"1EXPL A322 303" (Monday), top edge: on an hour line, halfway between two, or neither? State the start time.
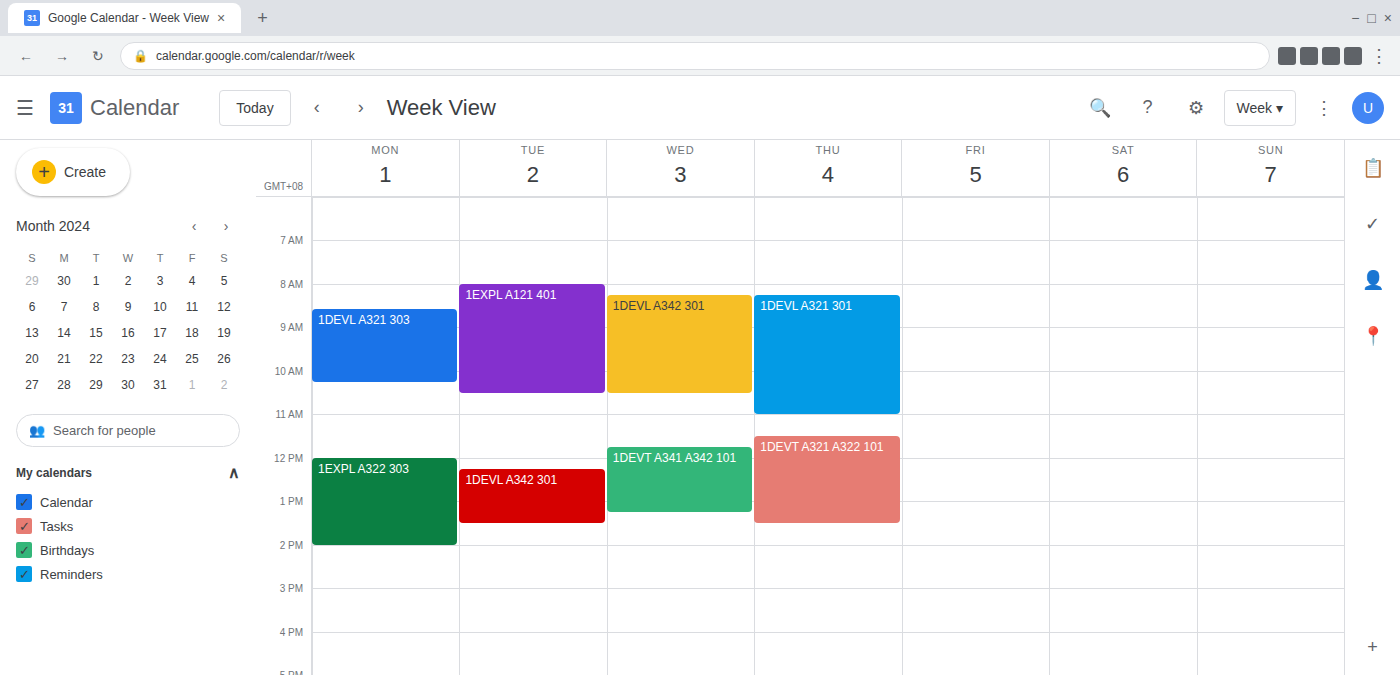
12:00 -- exactly on the 12:00 line.